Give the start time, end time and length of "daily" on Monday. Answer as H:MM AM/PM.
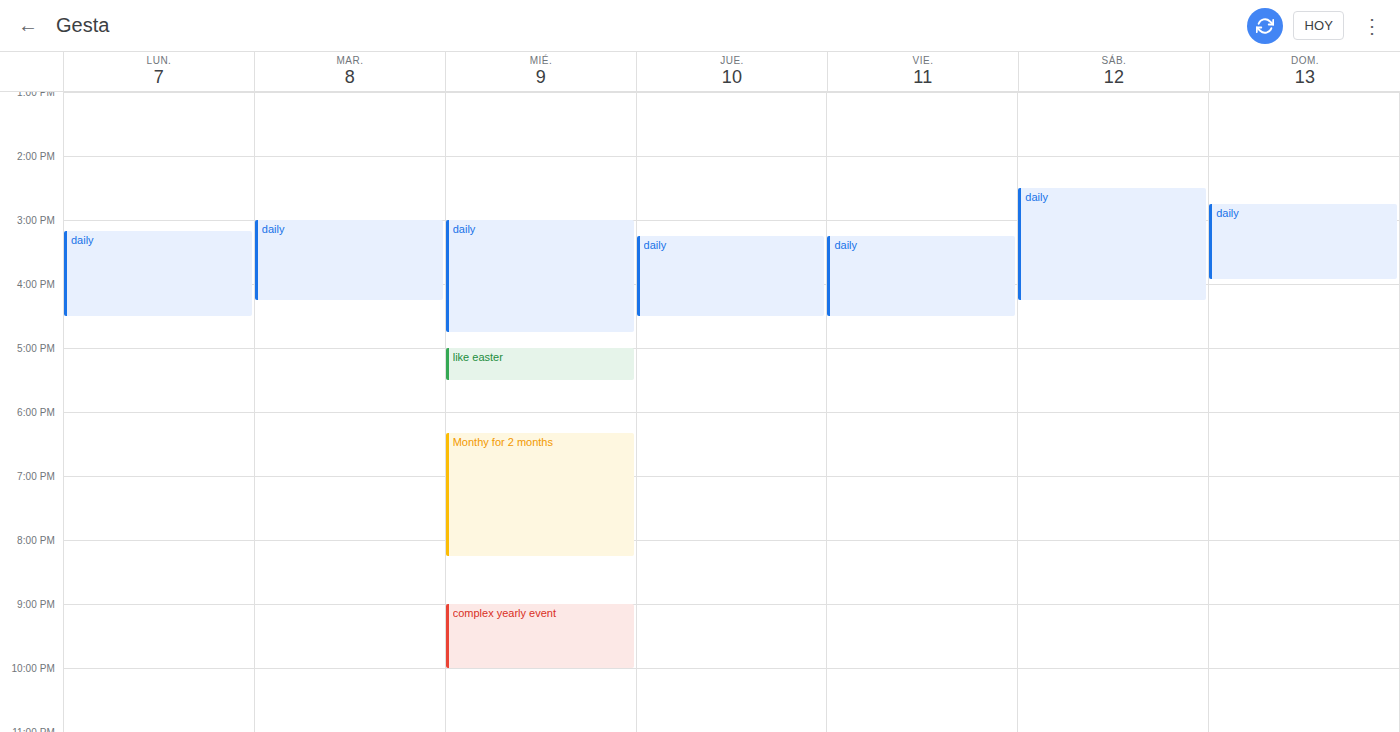
3:10 PM to 4:30 PM, 1 hour 20 minutes